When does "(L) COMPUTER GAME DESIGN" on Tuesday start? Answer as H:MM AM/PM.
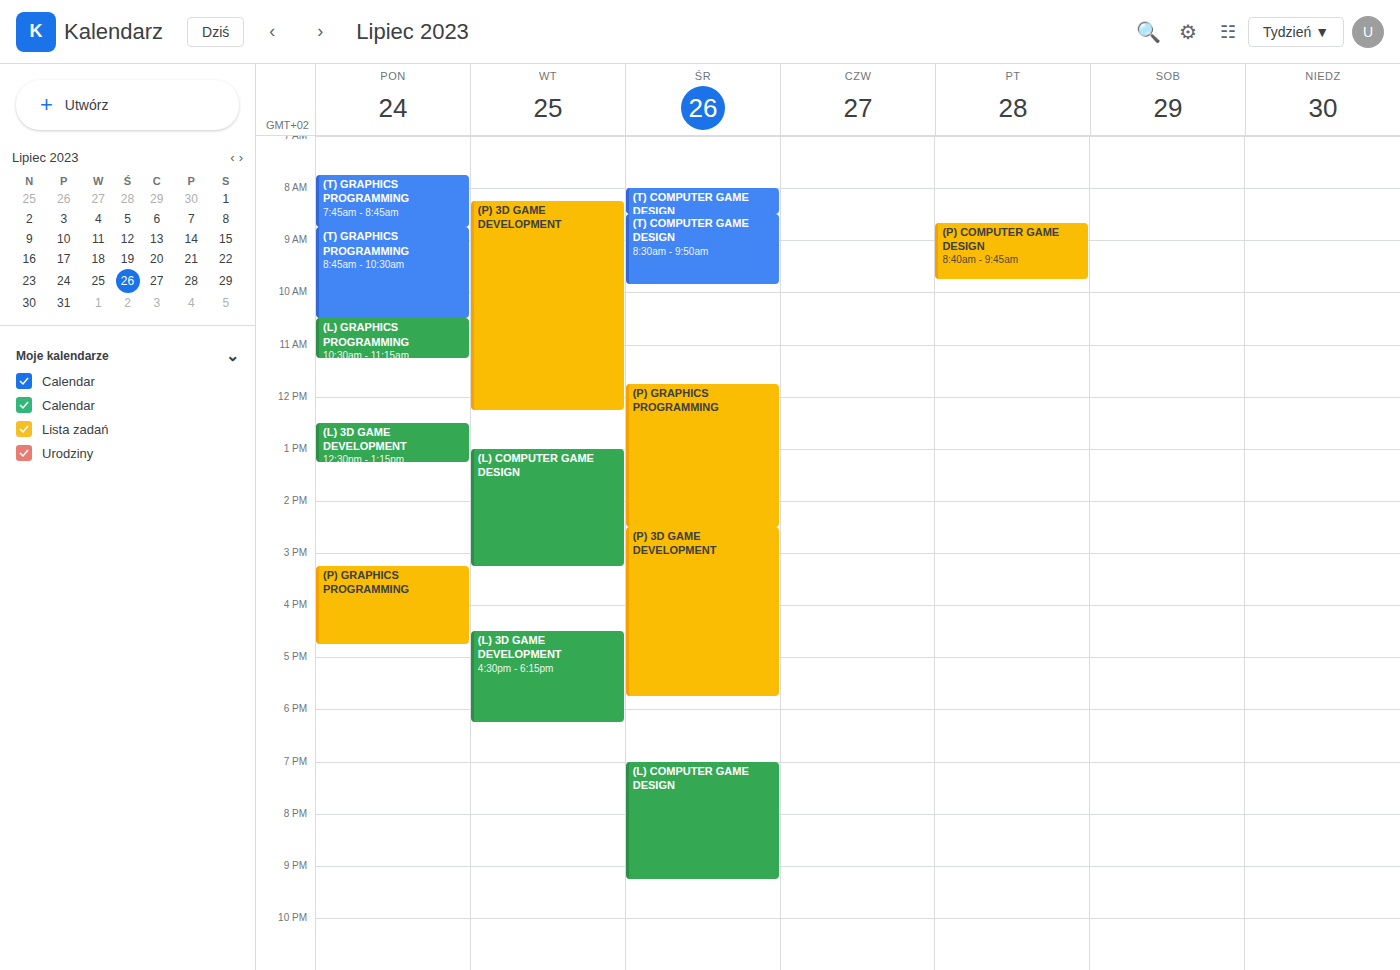
1:00 PM